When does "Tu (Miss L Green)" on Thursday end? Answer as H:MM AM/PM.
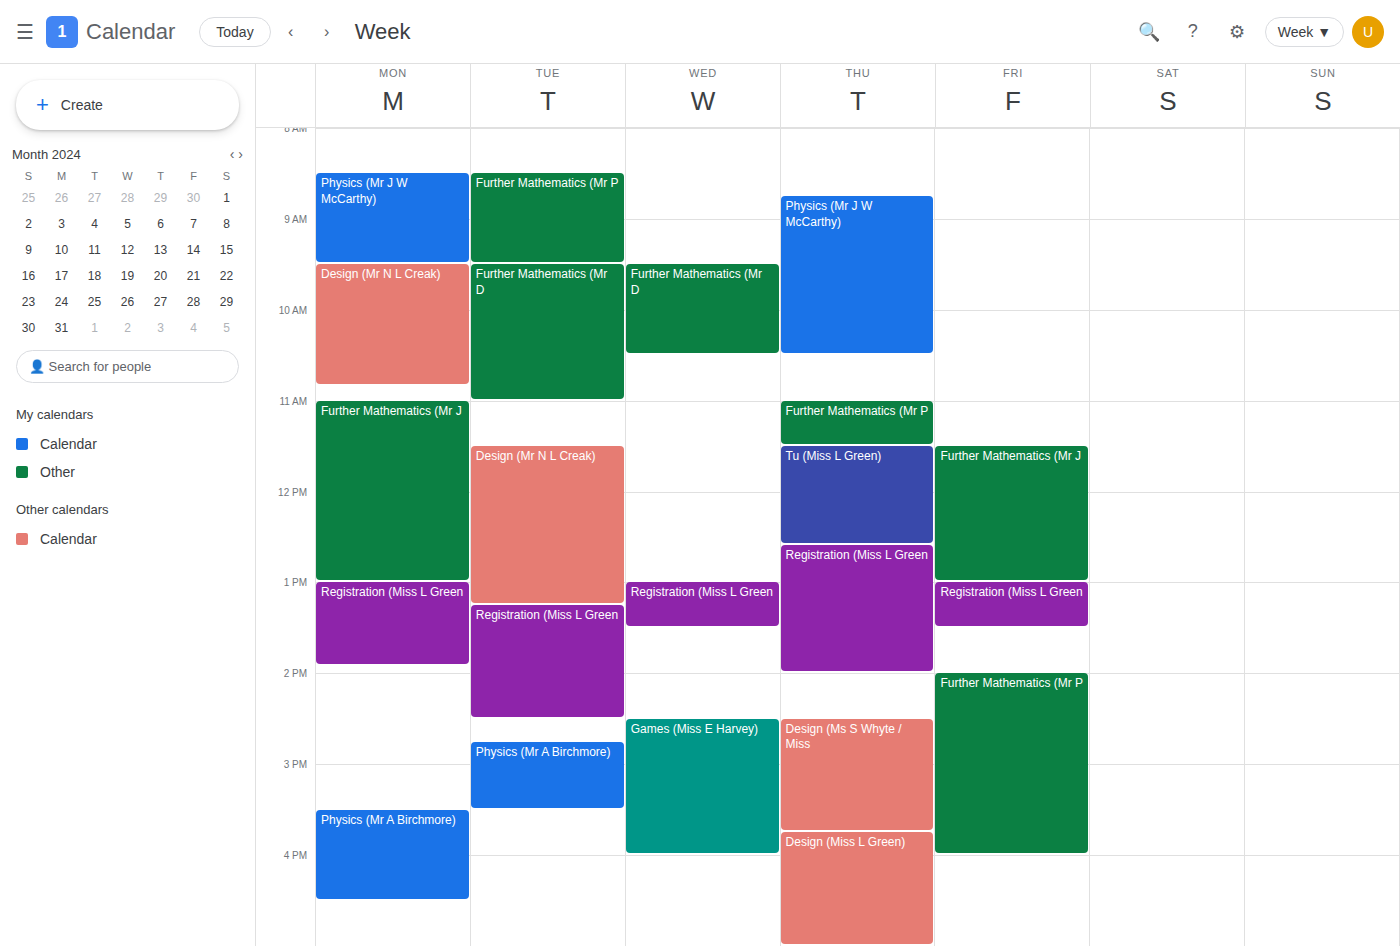
12:35 PM